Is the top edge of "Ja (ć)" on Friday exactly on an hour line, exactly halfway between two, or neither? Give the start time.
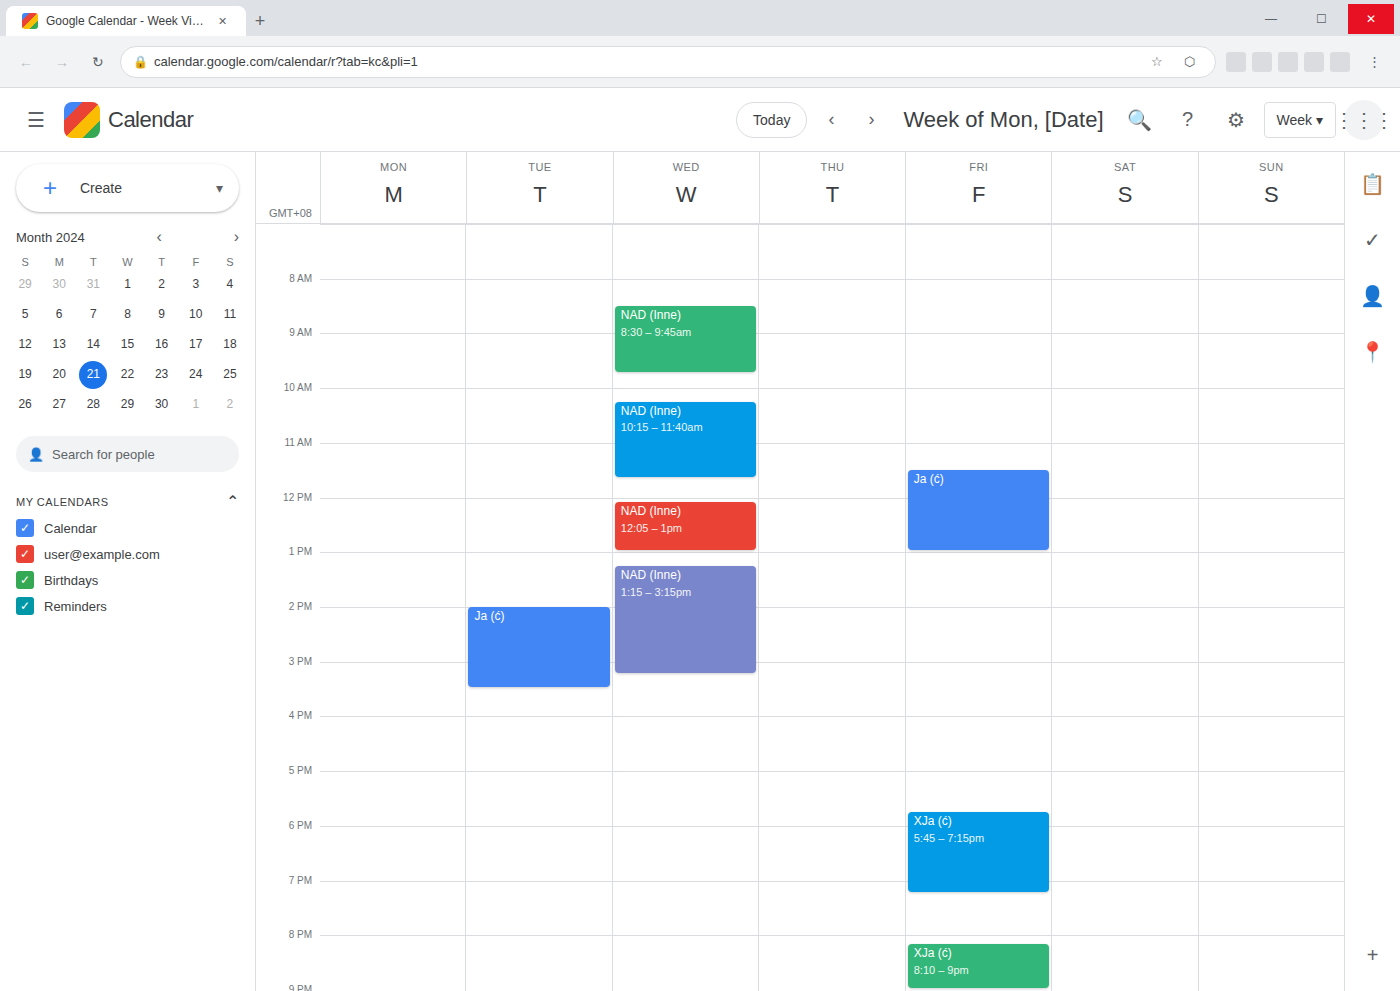
11:30 AM -- halfway between the 11 AM and 12 PM lines.